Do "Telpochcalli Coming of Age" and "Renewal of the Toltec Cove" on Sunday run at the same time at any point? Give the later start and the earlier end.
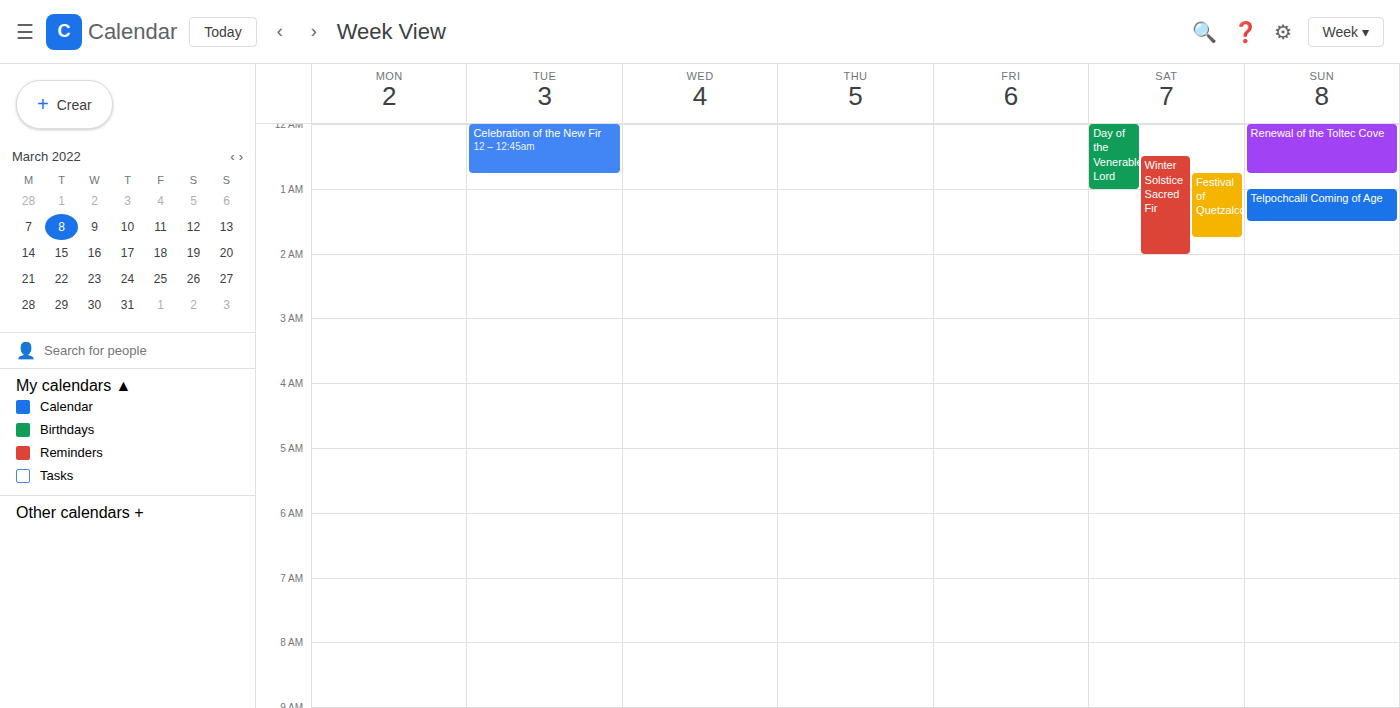
"Renewal of the Toltec Cove" ends at 12:45 AM and "Telpochcalli Coming of Age" starts at 1:00 AM -- no overlap.